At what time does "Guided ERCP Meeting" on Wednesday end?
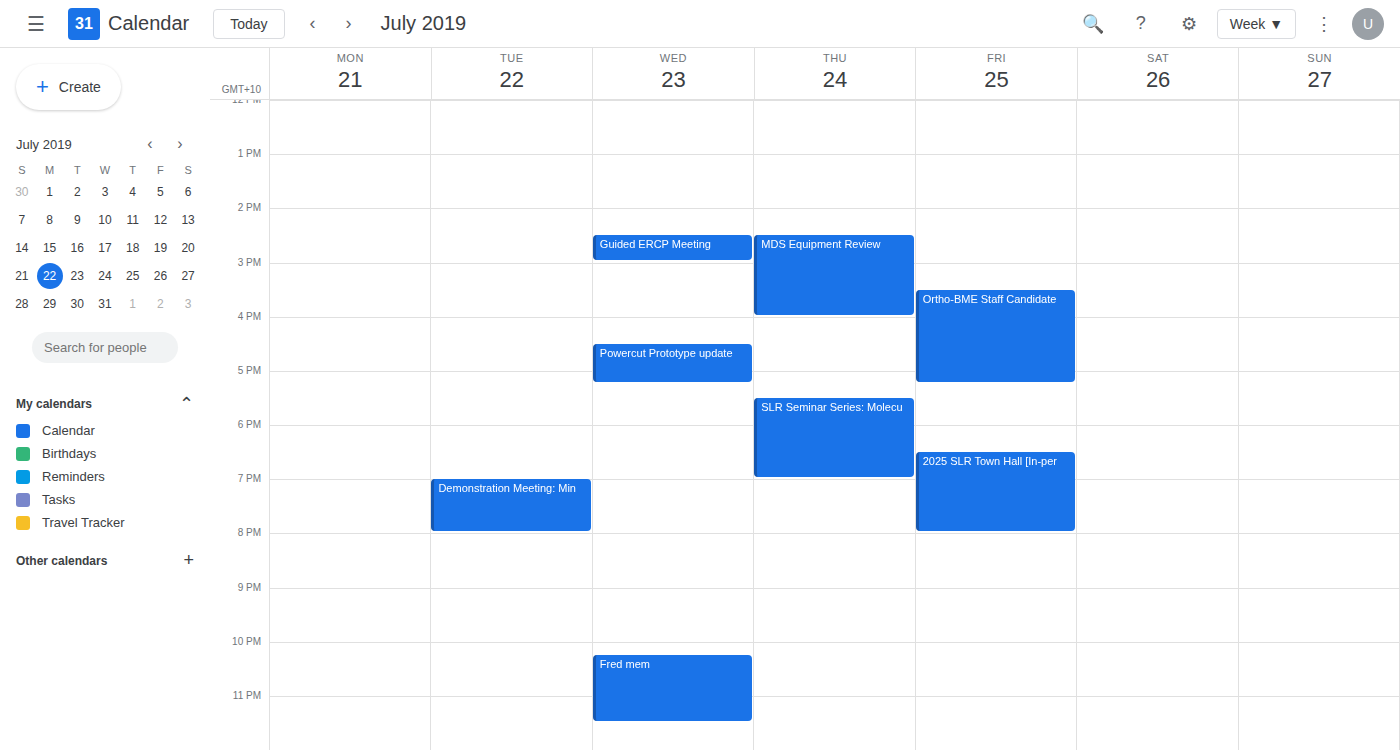
15:00